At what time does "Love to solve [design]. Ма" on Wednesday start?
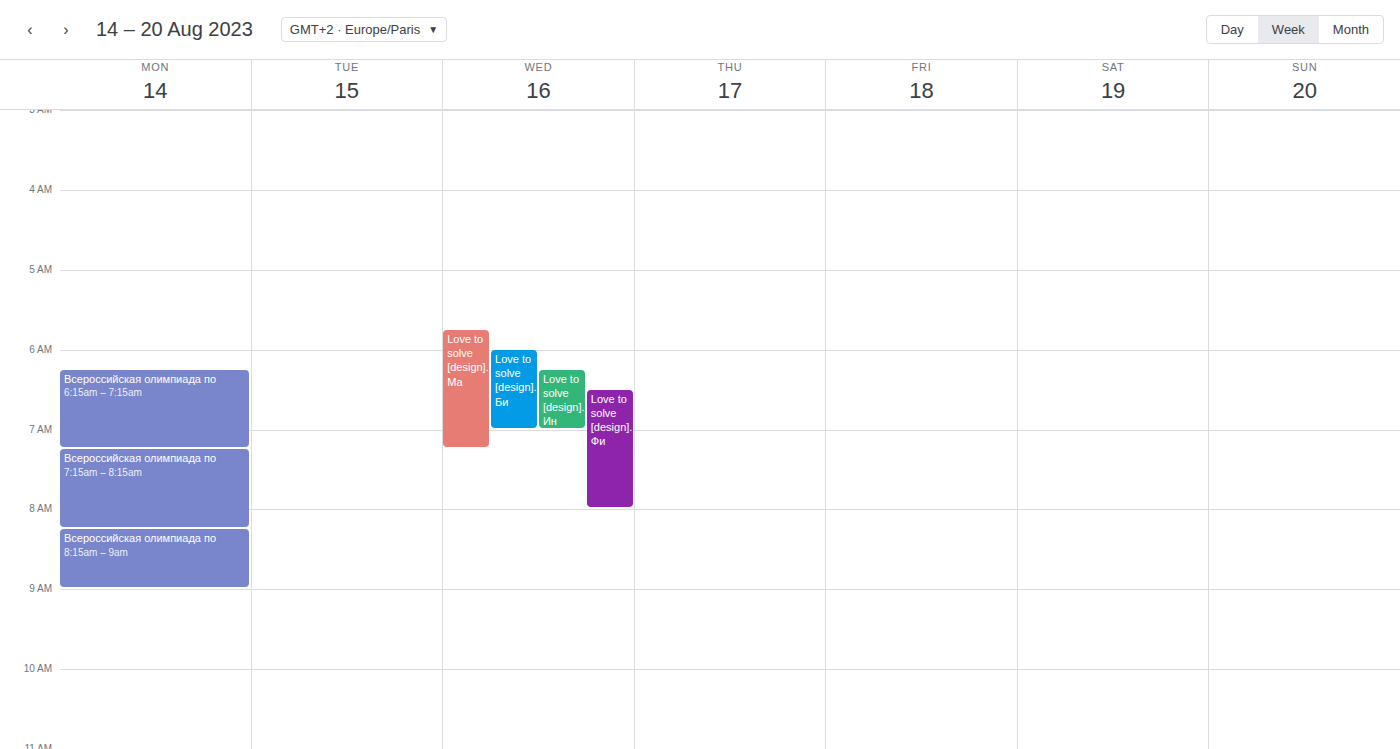
5:45 AM